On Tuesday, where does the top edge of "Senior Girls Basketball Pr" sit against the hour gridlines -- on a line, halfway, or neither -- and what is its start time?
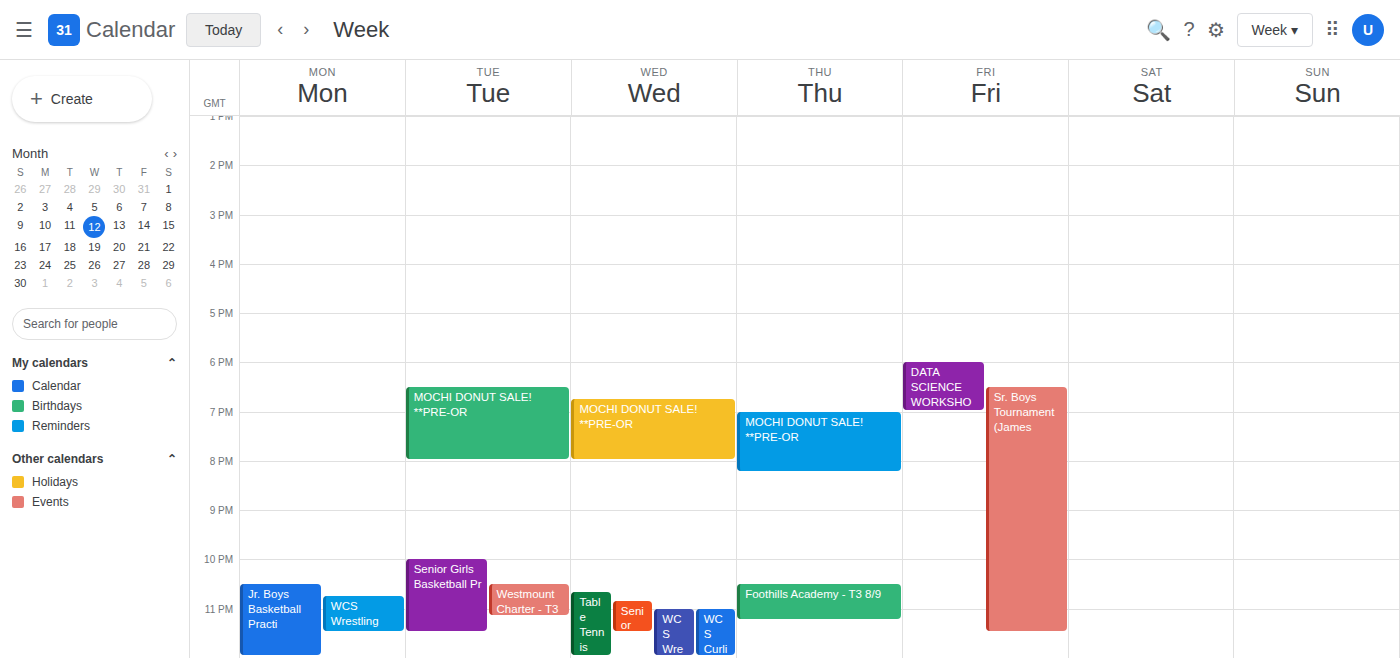
10:00 PM -- exactly on the 10 PM line.